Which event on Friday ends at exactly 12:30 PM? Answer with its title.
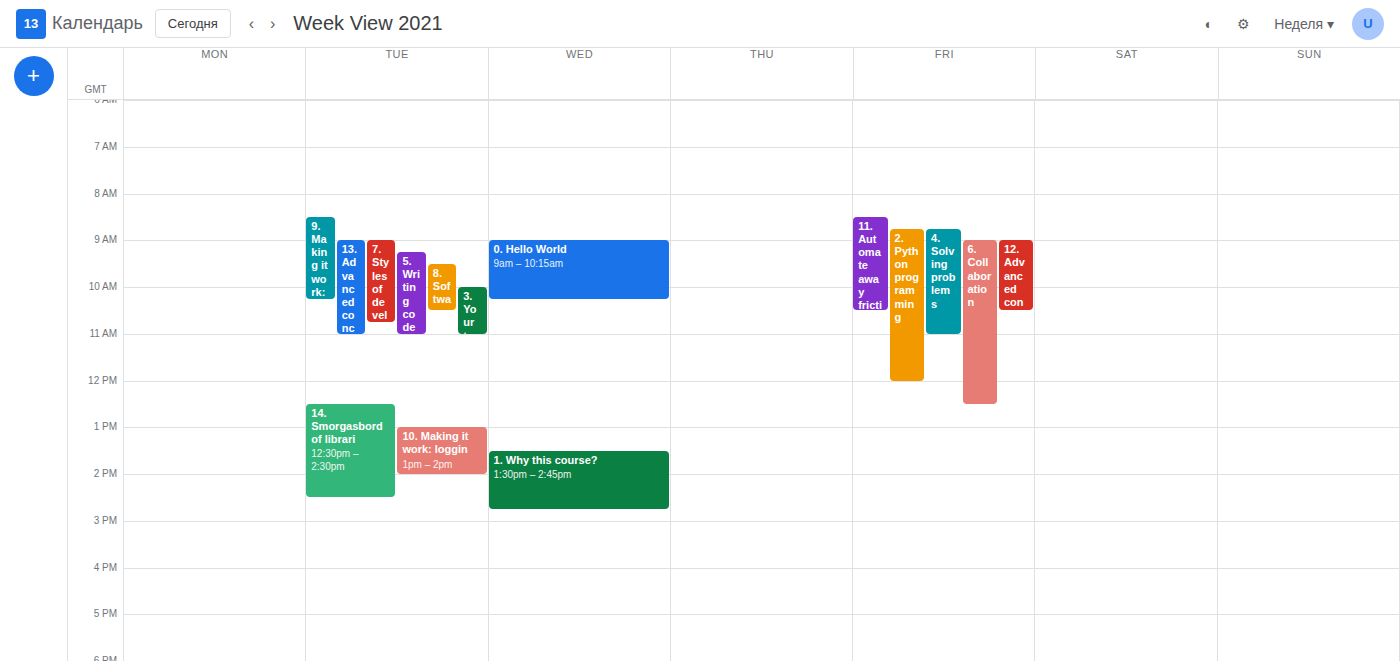
"6. Collaboration"